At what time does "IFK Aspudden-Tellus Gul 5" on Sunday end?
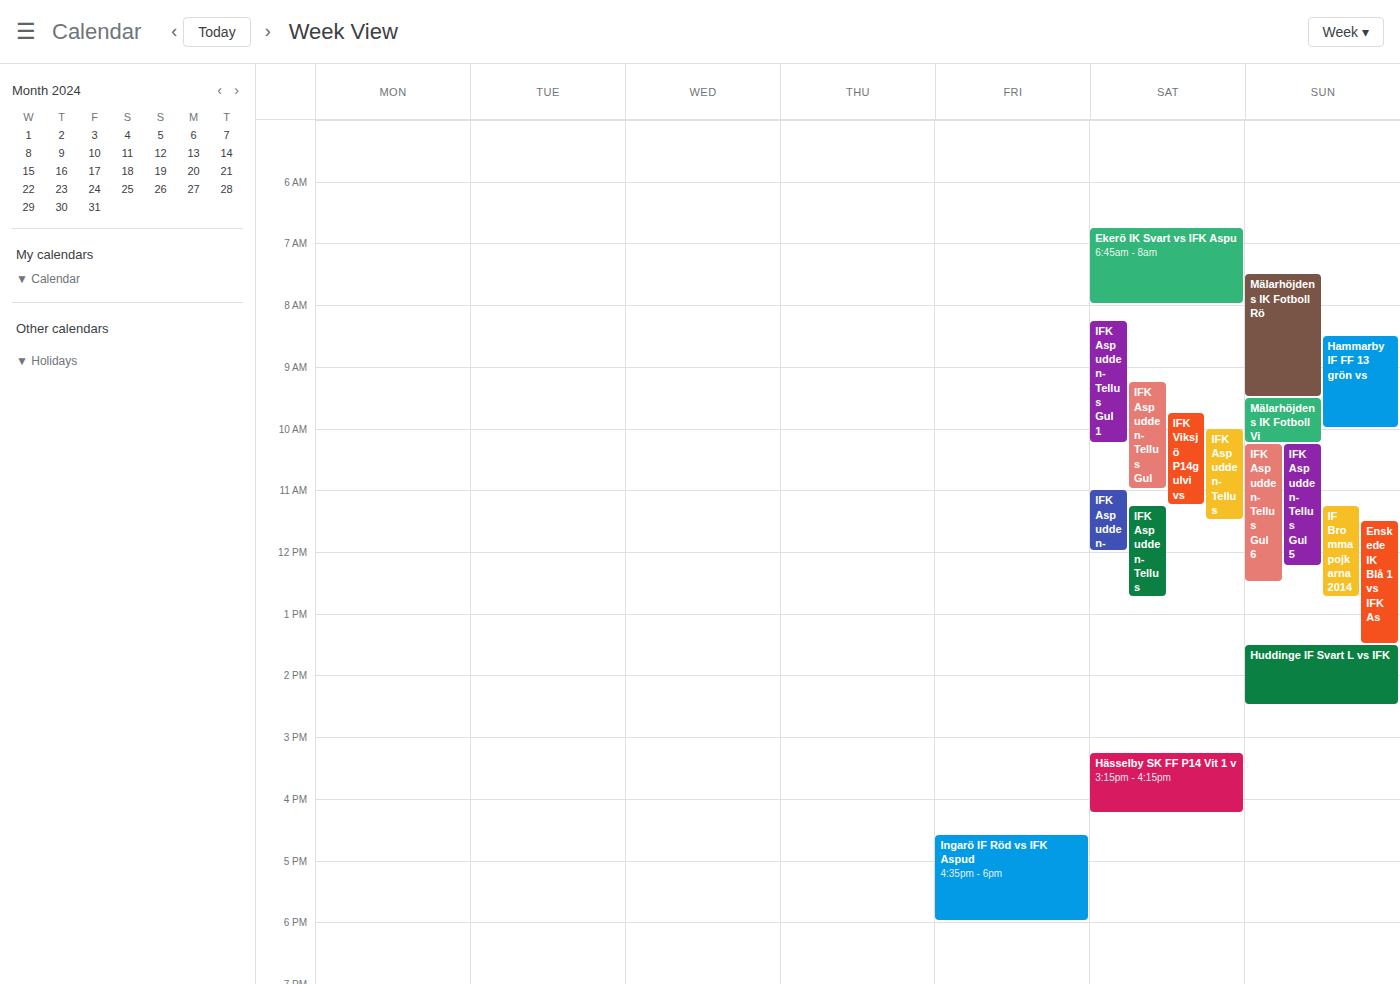
12:15 PM